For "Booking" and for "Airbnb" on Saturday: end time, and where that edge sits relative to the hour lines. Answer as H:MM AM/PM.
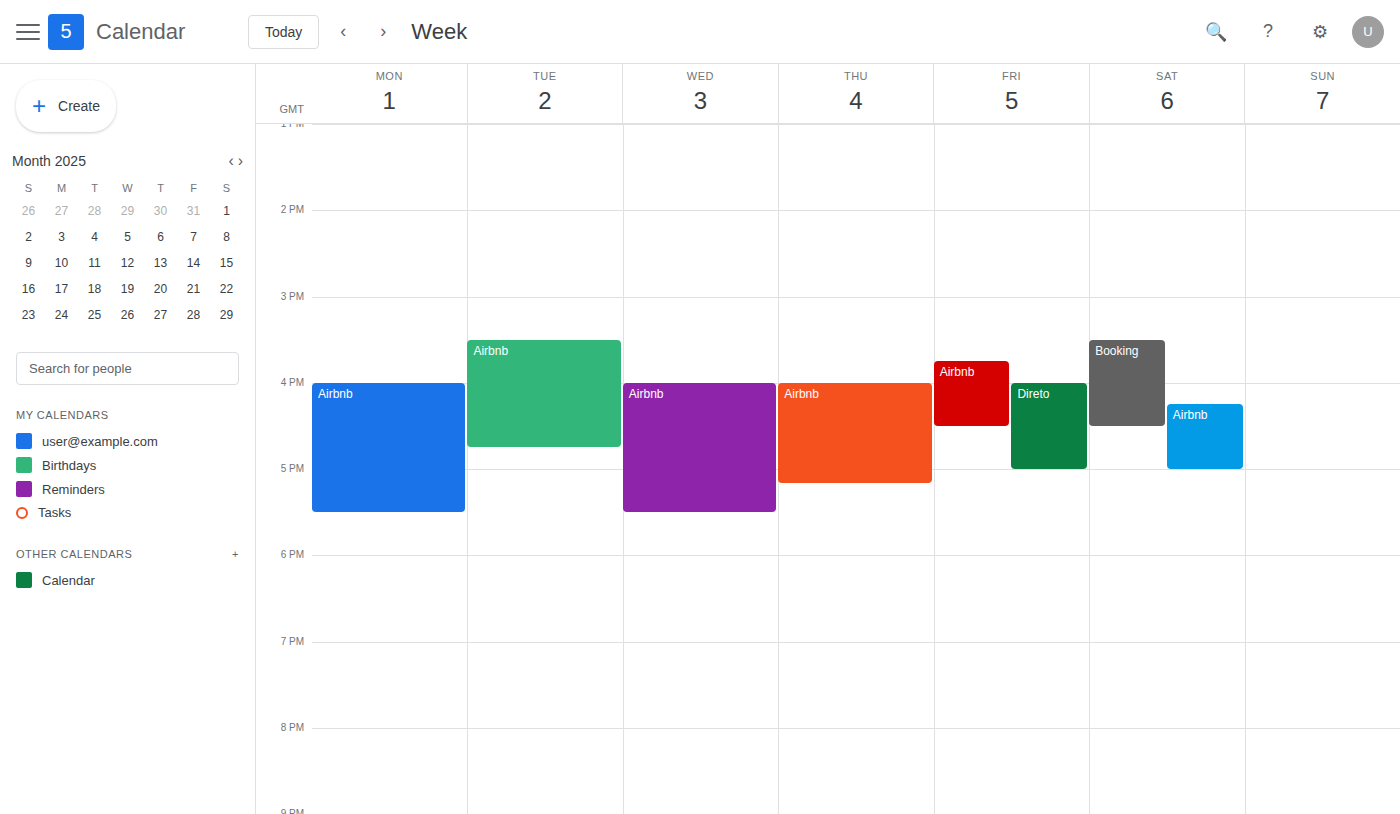
"Booking": 4:30 PM, halfway between the 4 PM and 5 PM lines. "Airbnb": 5:00 PM, exactly on the 5 PM line.